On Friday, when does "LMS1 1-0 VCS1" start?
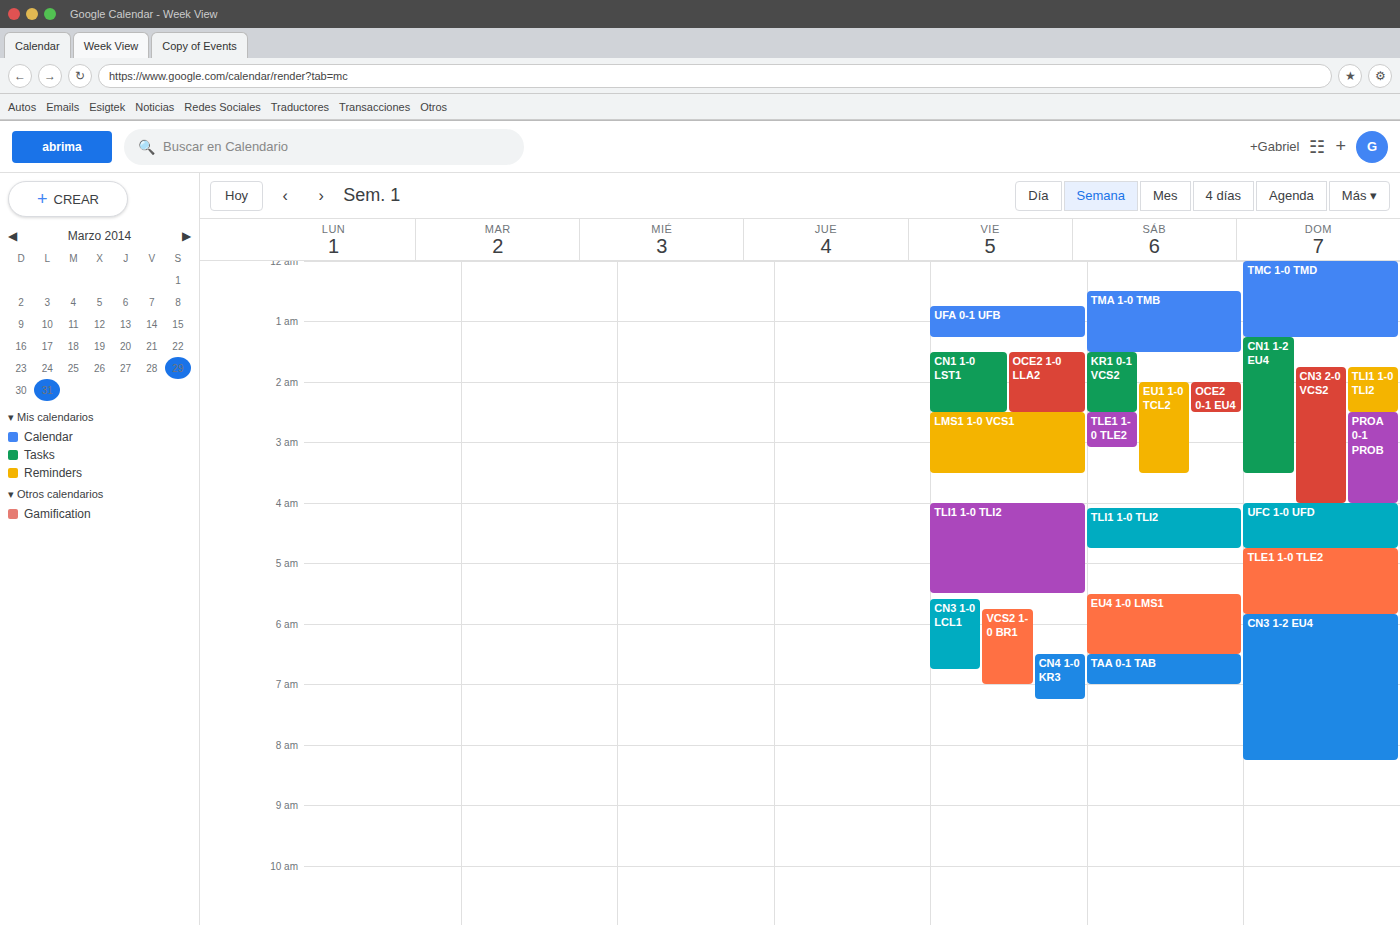
2:30 AM